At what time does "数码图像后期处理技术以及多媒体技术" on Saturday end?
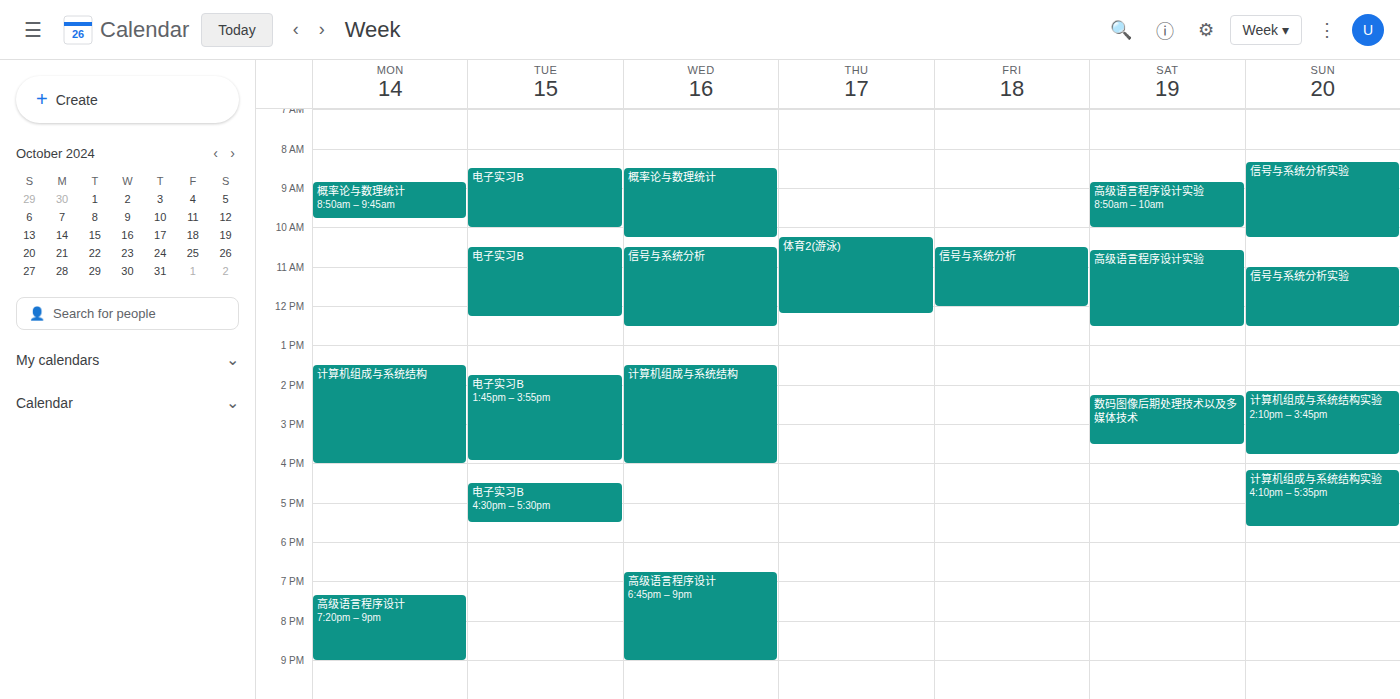
3:30 PM